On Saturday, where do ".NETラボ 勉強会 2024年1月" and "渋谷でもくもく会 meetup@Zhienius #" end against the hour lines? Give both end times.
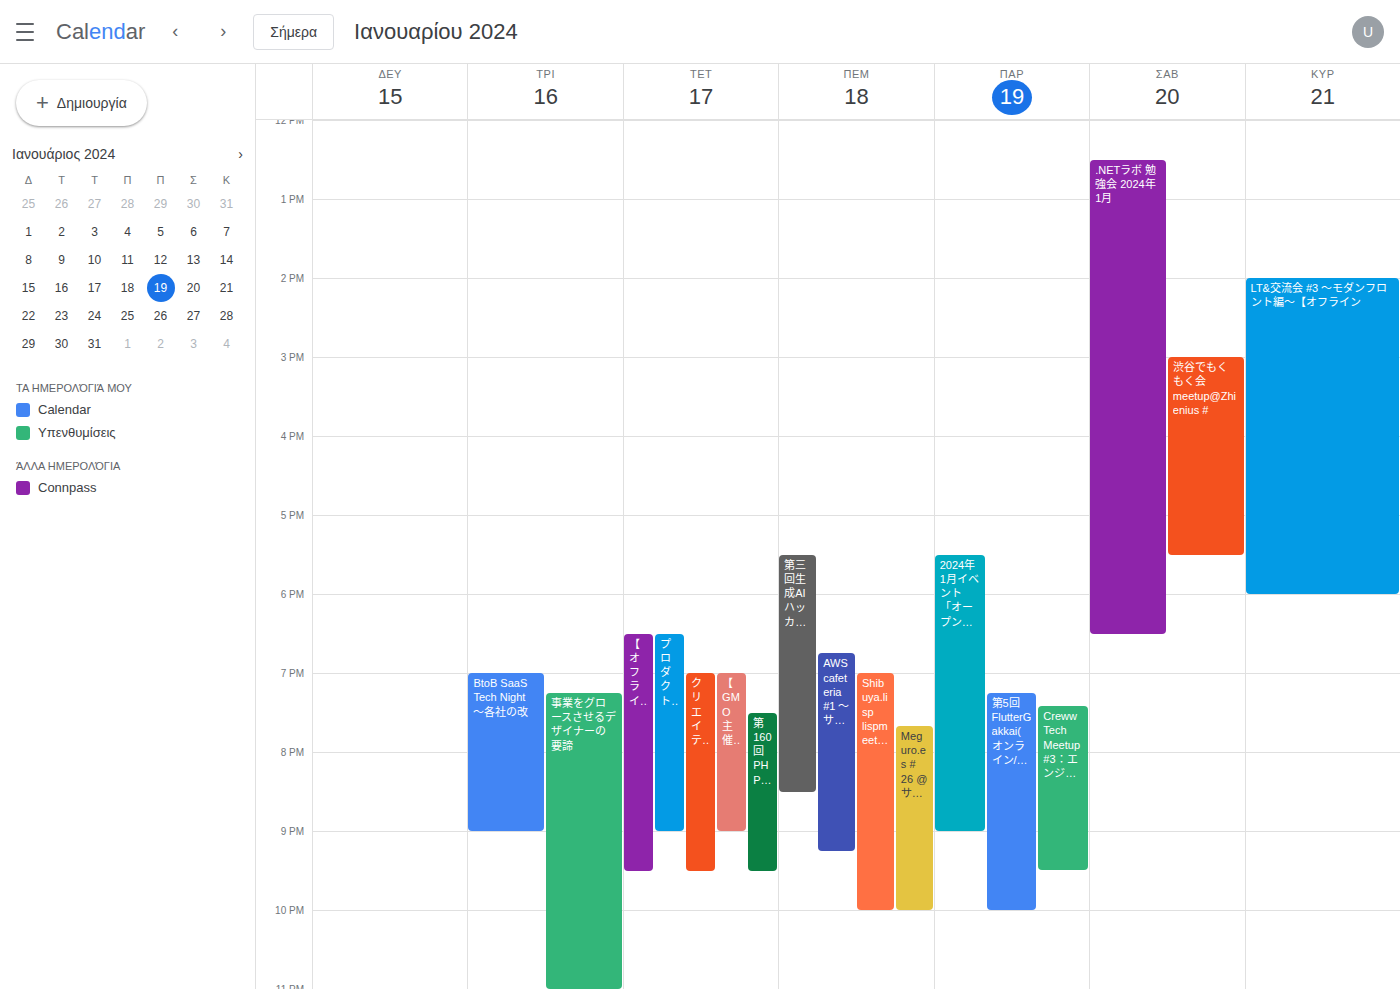
".NETラボ 勉強会 2024年1月": 18:30, halfway between the 18:00 and 19:00 lines. "渋谷でもくもく会 meetup@Zhienius #": 17:30, halfway between the 17:00 and 18:00 lines.